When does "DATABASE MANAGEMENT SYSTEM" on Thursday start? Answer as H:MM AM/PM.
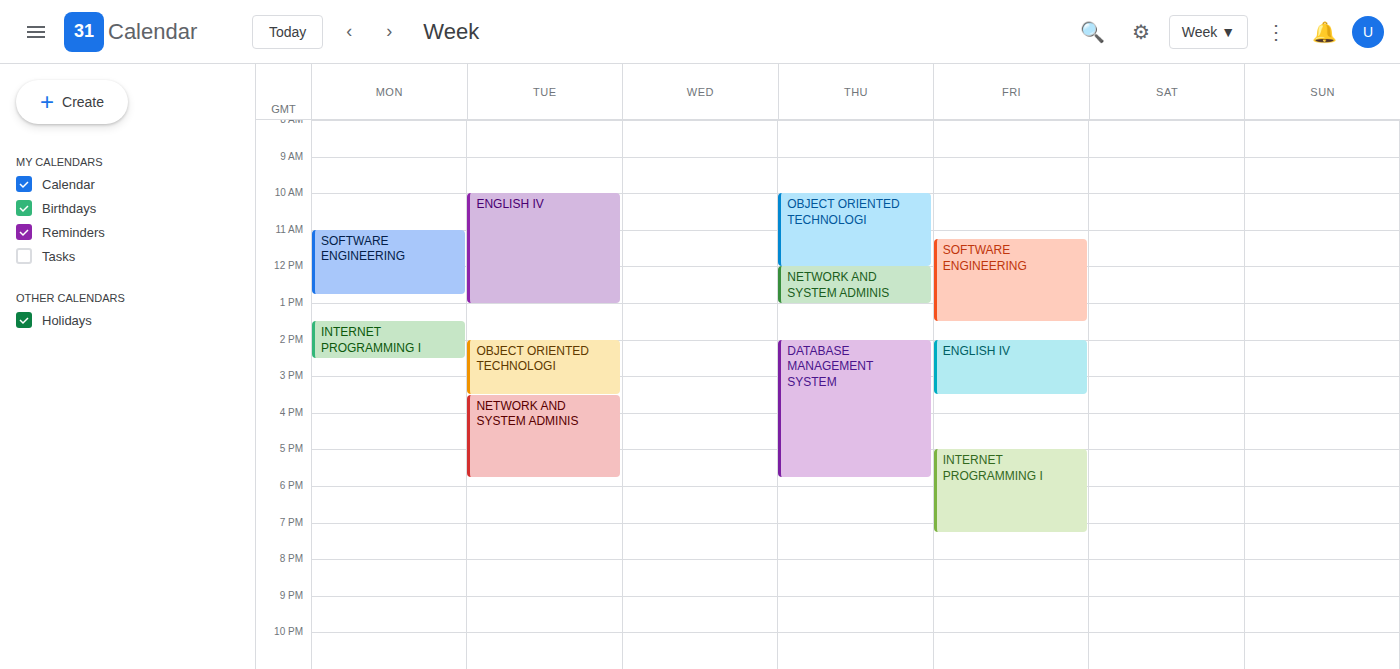
2:00 PM